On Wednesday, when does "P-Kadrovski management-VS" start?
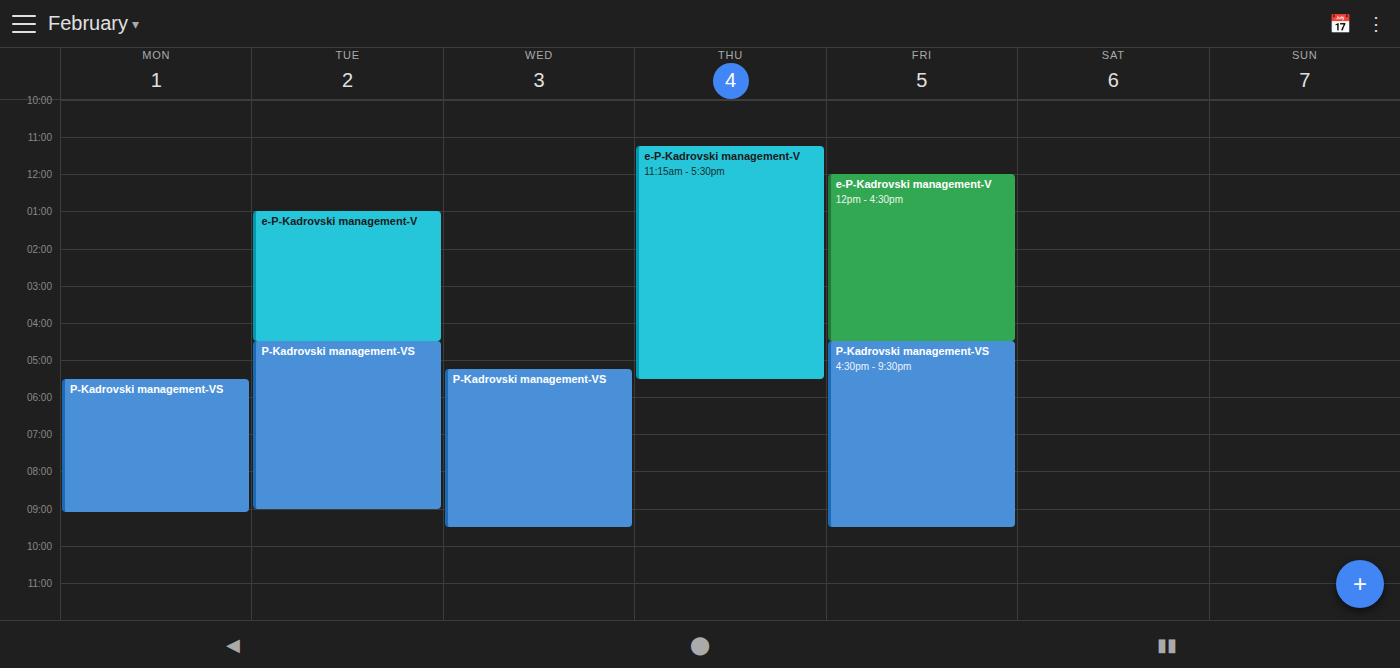
5:15 PM